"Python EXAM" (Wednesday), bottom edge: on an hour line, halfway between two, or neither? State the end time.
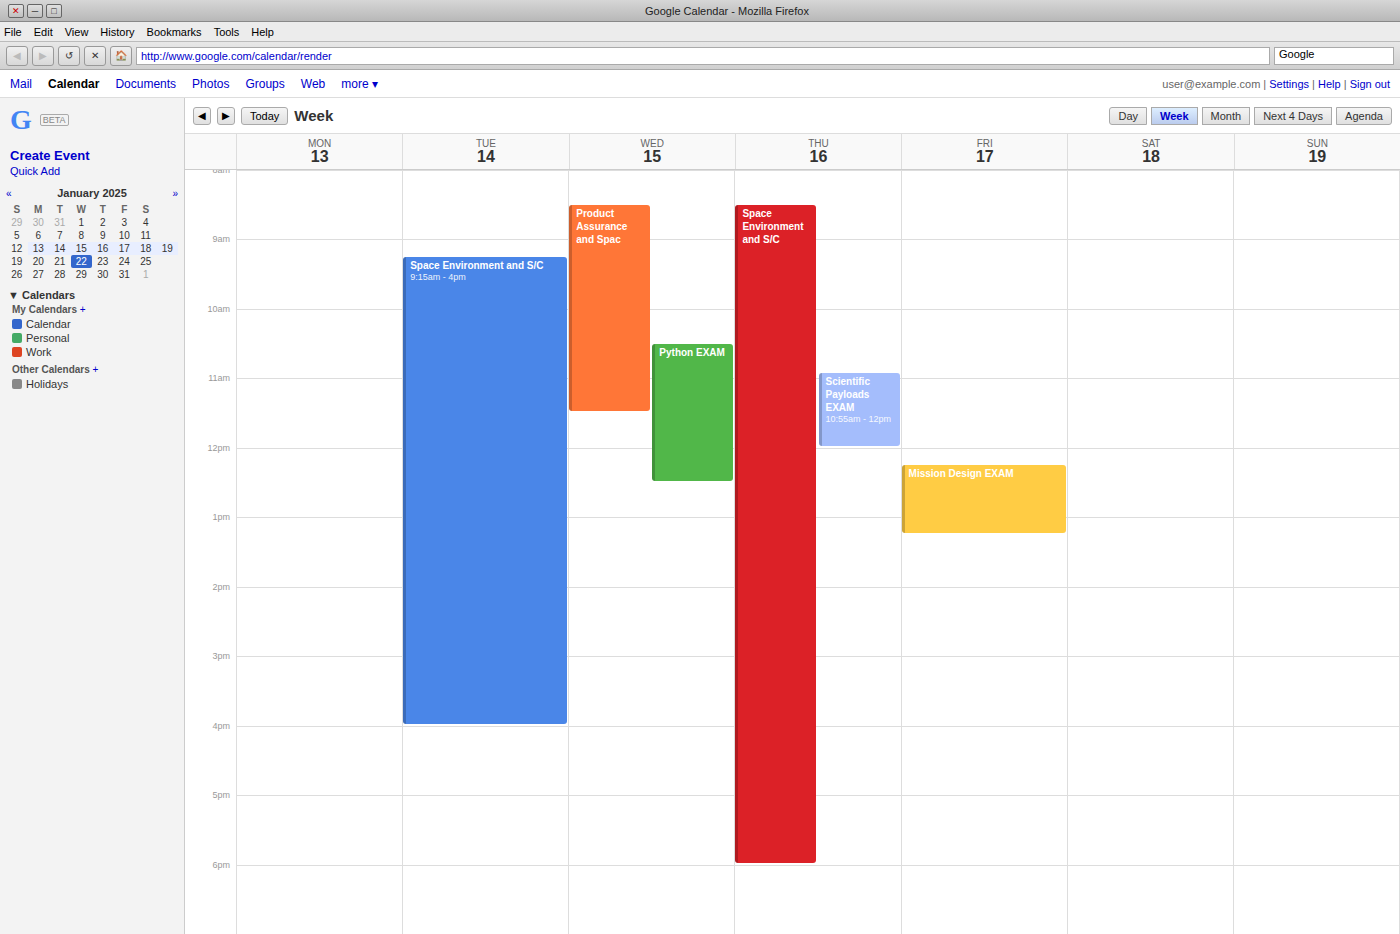
12:30 -- halfway between the 12:00 and 13:00 lines.